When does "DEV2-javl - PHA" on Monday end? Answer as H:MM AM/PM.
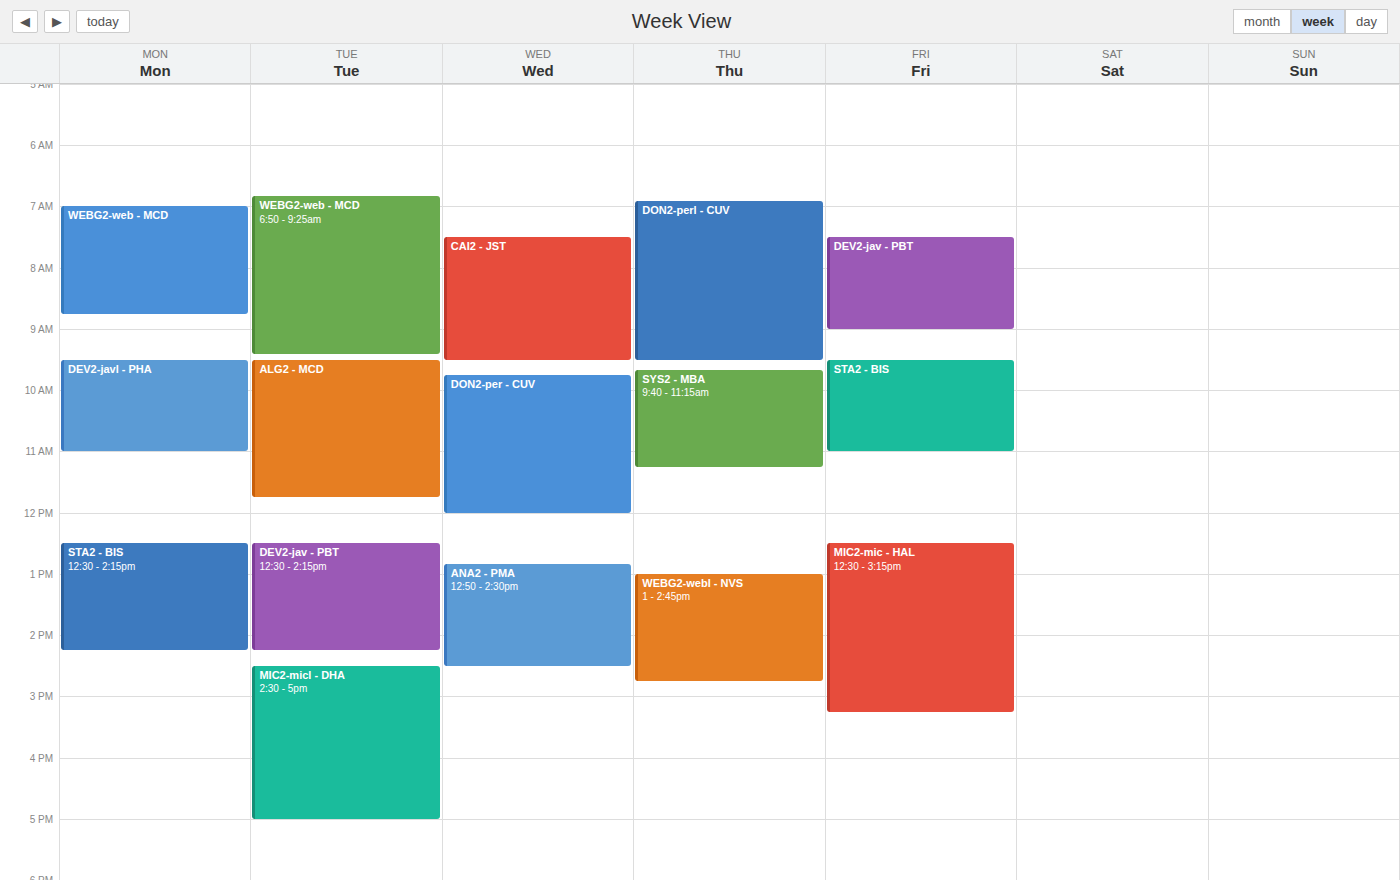
11:00 AM